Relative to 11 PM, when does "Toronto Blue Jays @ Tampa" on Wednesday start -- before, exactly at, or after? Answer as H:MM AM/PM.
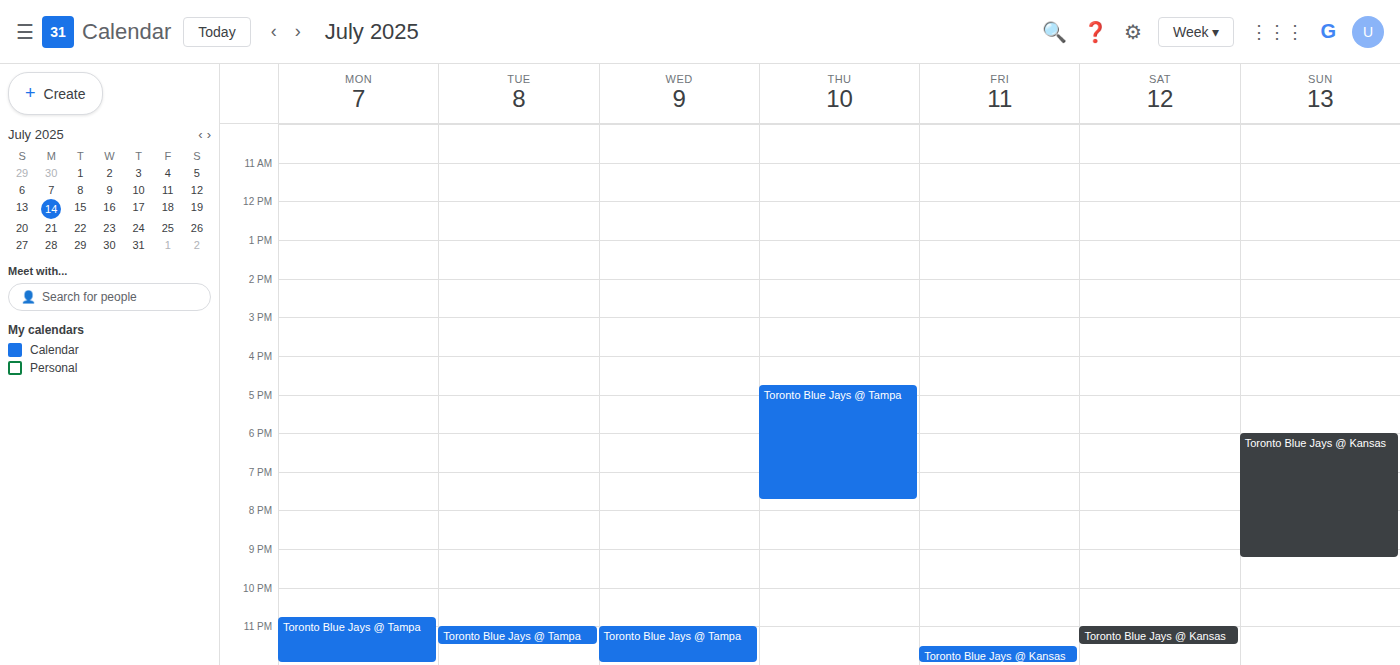
11:00 PM -- exactly at 11 PM, on the 11 PM line.